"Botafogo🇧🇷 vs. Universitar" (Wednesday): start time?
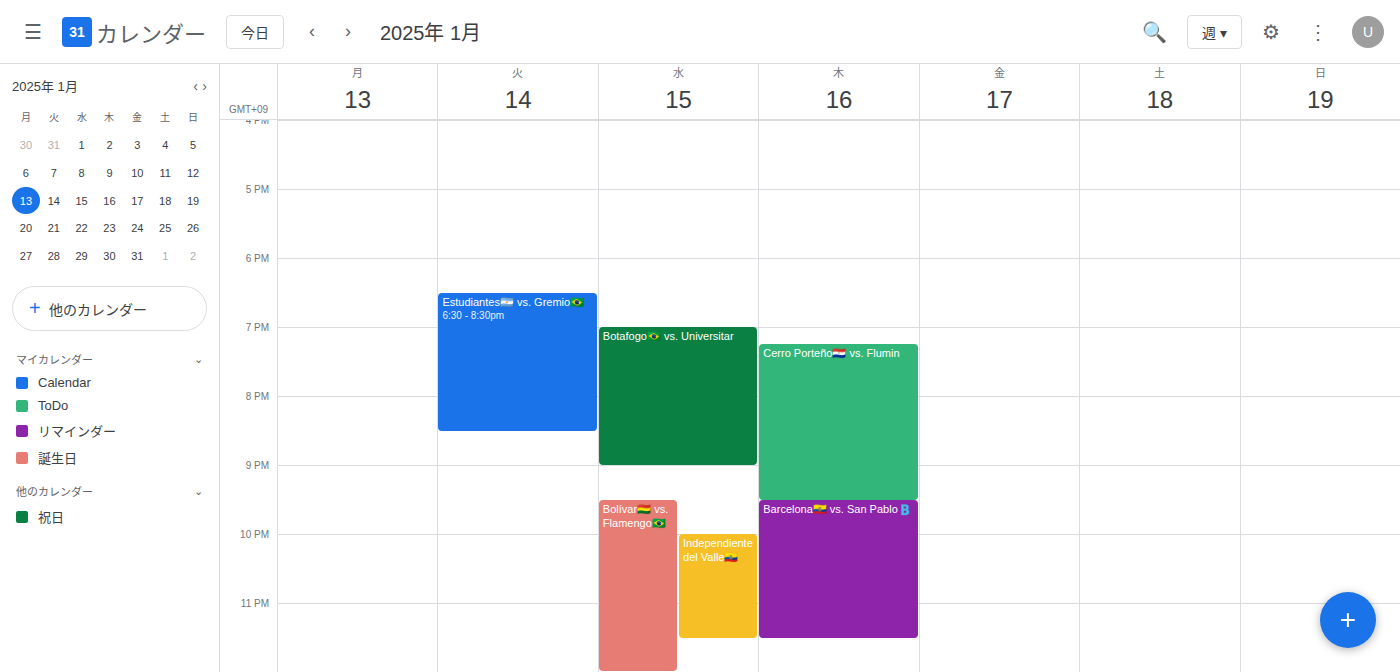
7:00 PM